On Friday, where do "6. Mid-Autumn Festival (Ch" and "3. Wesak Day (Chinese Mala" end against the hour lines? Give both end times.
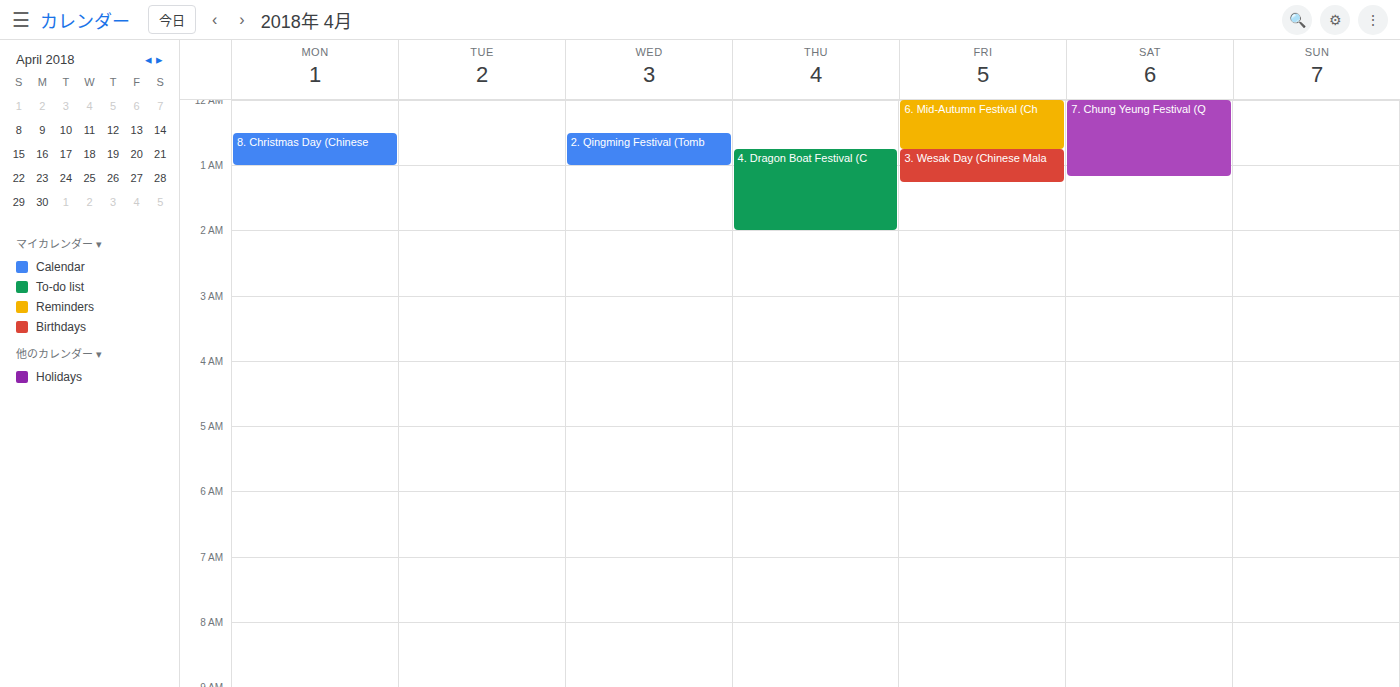
"6. Mid-Autumn Festival (Ch": 12:45 AM, neither: three quarters of the way from the 12 AM line to the 1 AM line. "3. Wesak Day (Chinese Mala": 1:15 AM, neither: a quarter of the way from the 1 AM line to the 2 AM line.